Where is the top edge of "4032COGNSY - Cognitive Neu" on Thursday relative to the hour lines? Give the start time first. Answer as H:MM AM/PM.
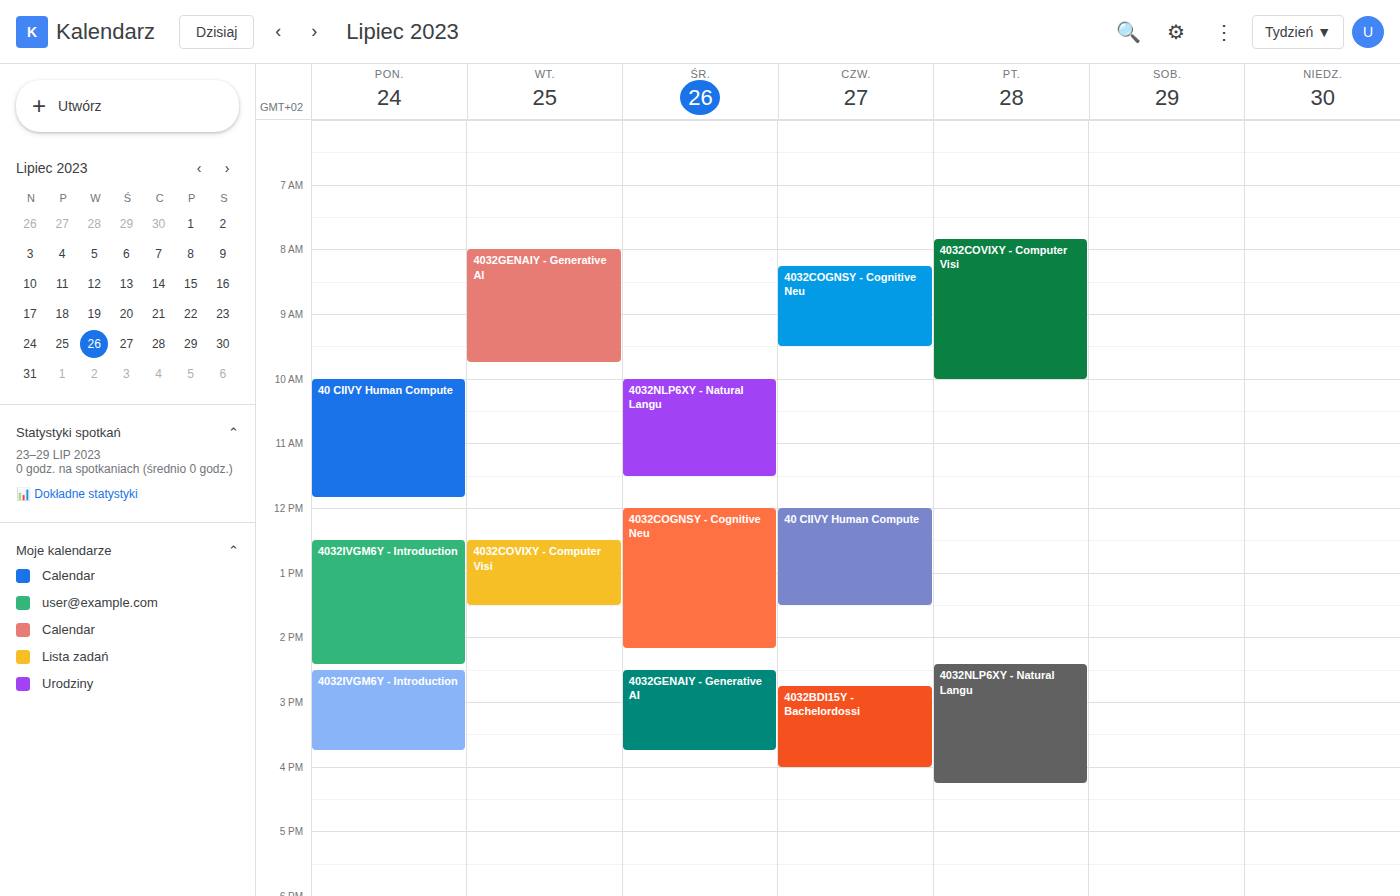
8:15 AM -- neither: a quarter of the way from the 8 AM line to the 9 AM line.